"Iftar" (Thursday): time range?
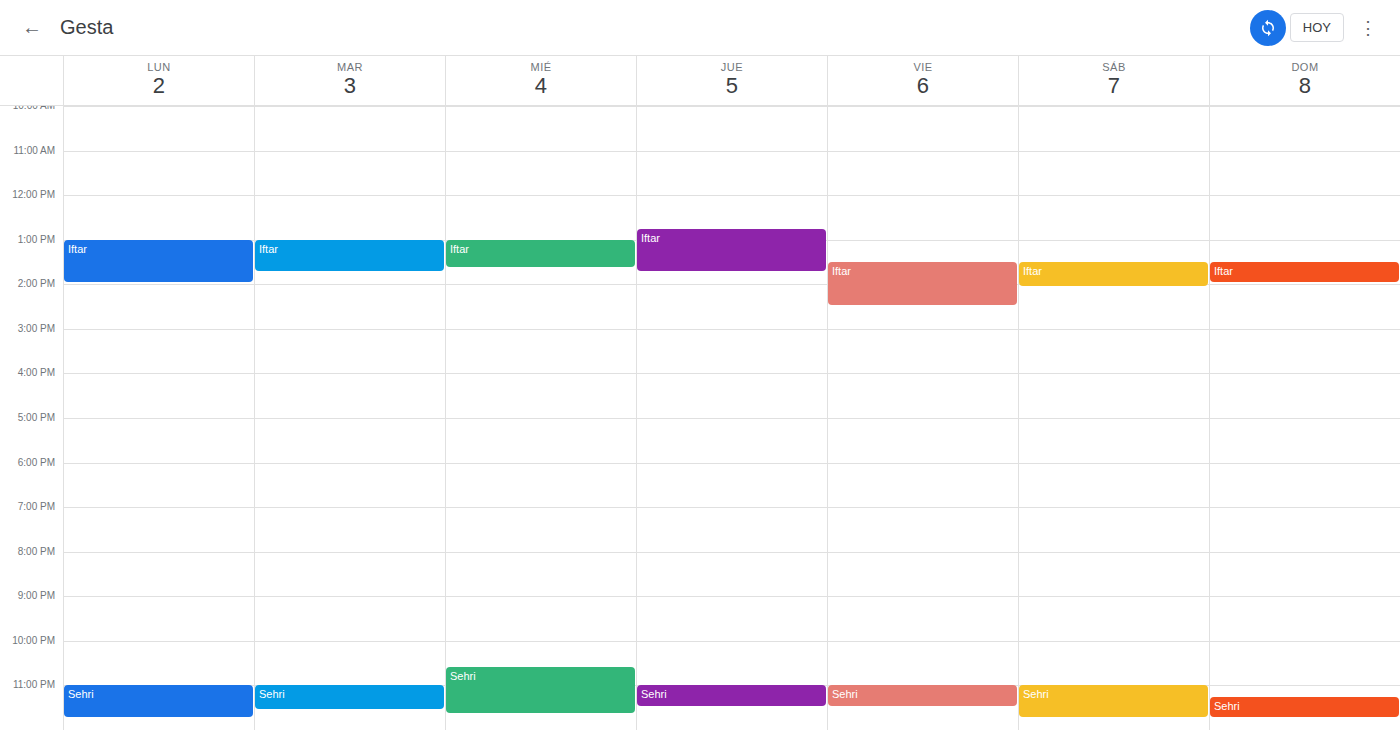
12:45 to 13:45